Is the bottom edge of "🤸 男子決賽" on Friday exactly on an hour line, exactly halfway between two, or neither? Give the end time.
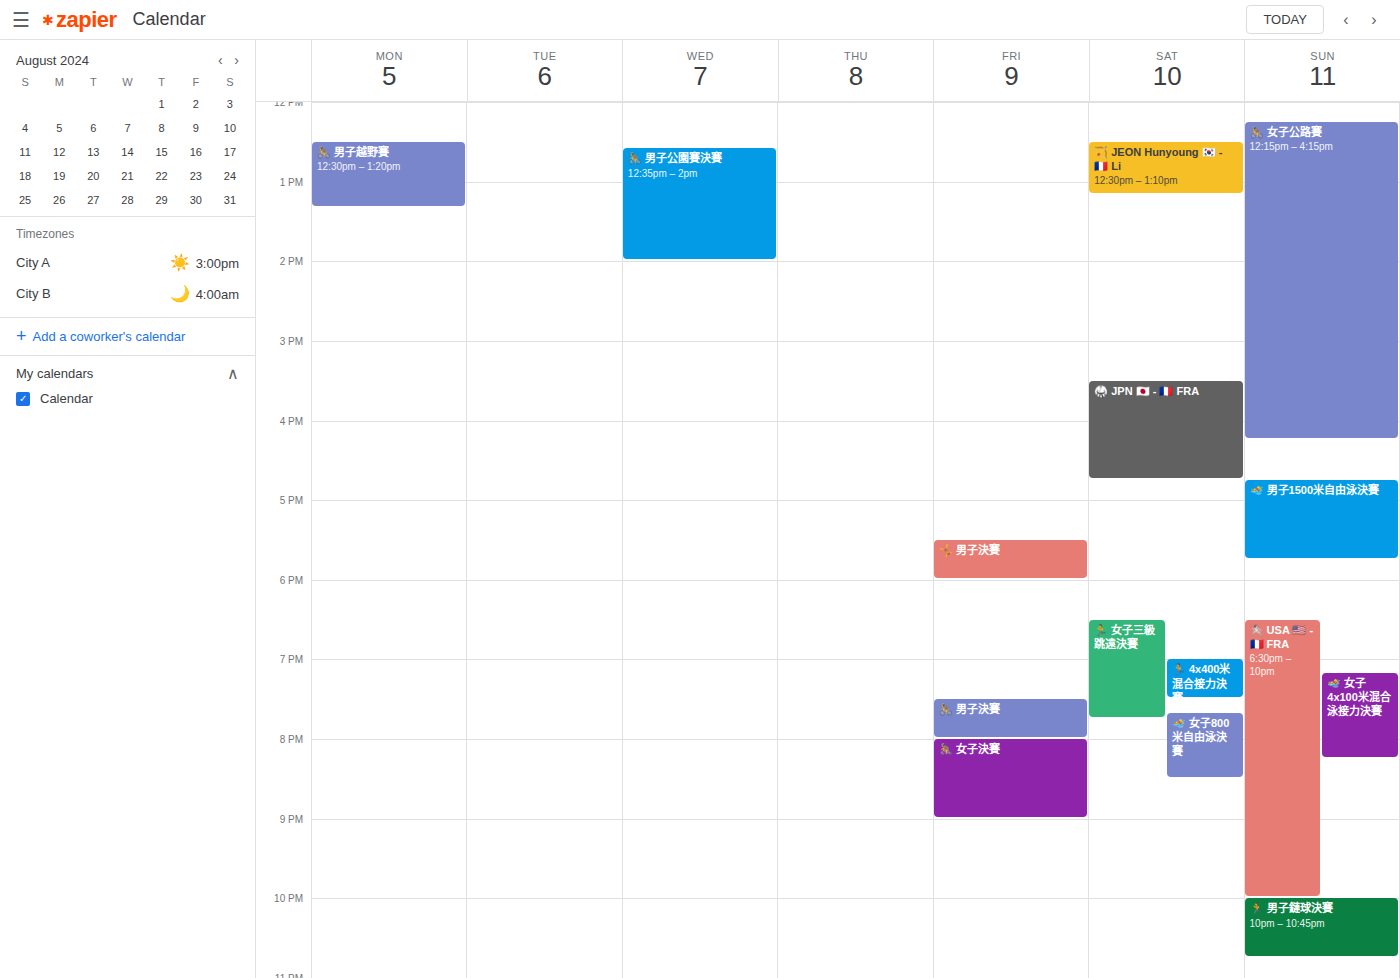
6:00 PM -- exactly on the 6 PM line.